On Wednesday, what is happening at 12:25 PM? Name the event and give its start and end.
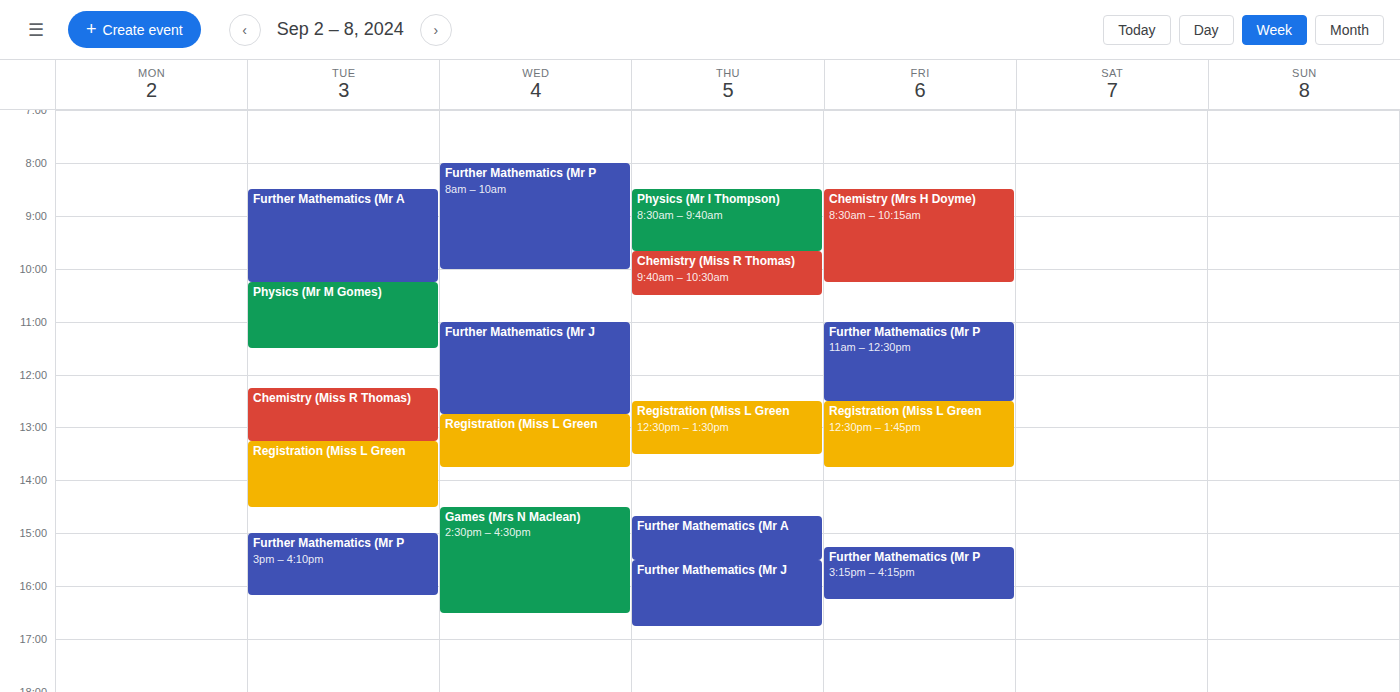
"Further Mathematics (Mr J", 11:00 AM to 12:45 PM